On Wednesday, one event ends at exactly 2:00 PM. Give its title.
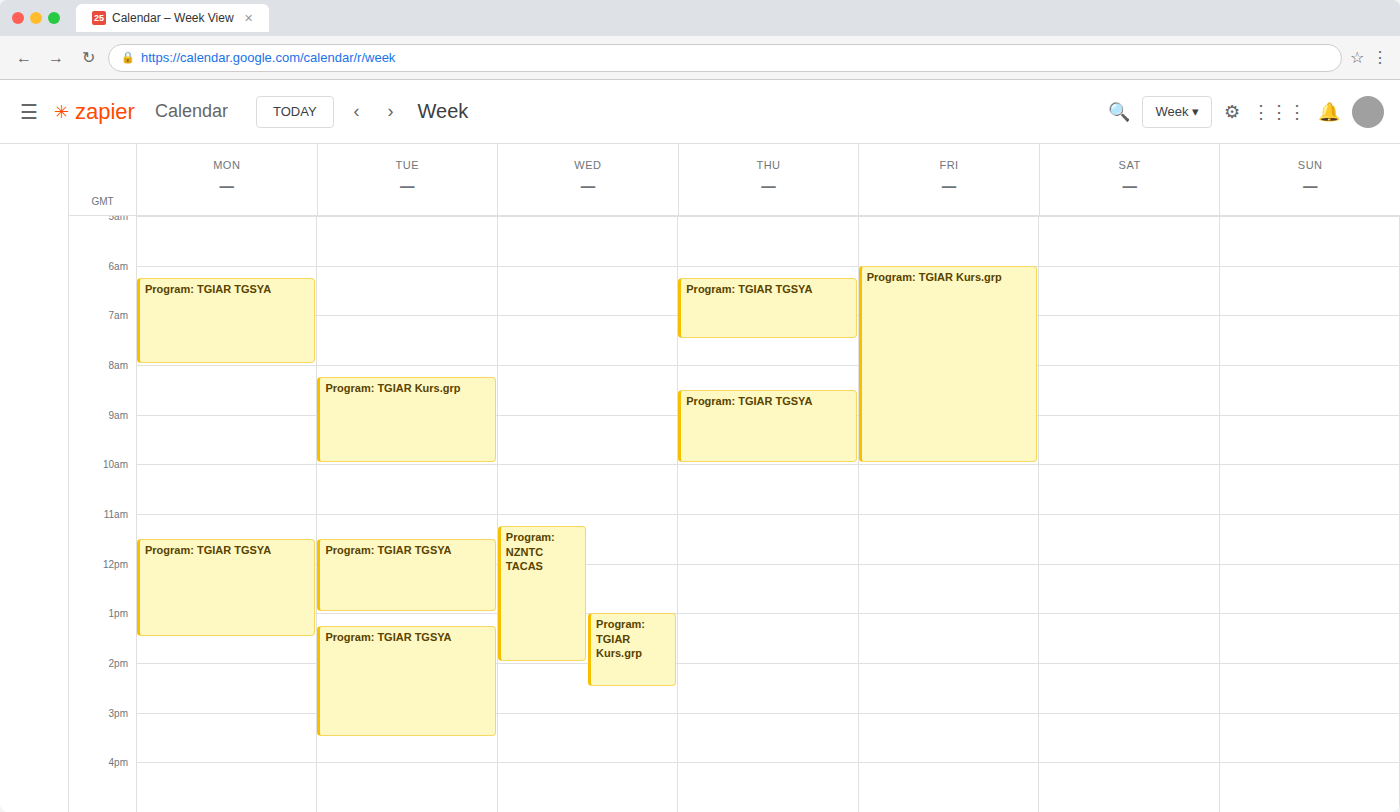
"Program: NZNTC TACAS"